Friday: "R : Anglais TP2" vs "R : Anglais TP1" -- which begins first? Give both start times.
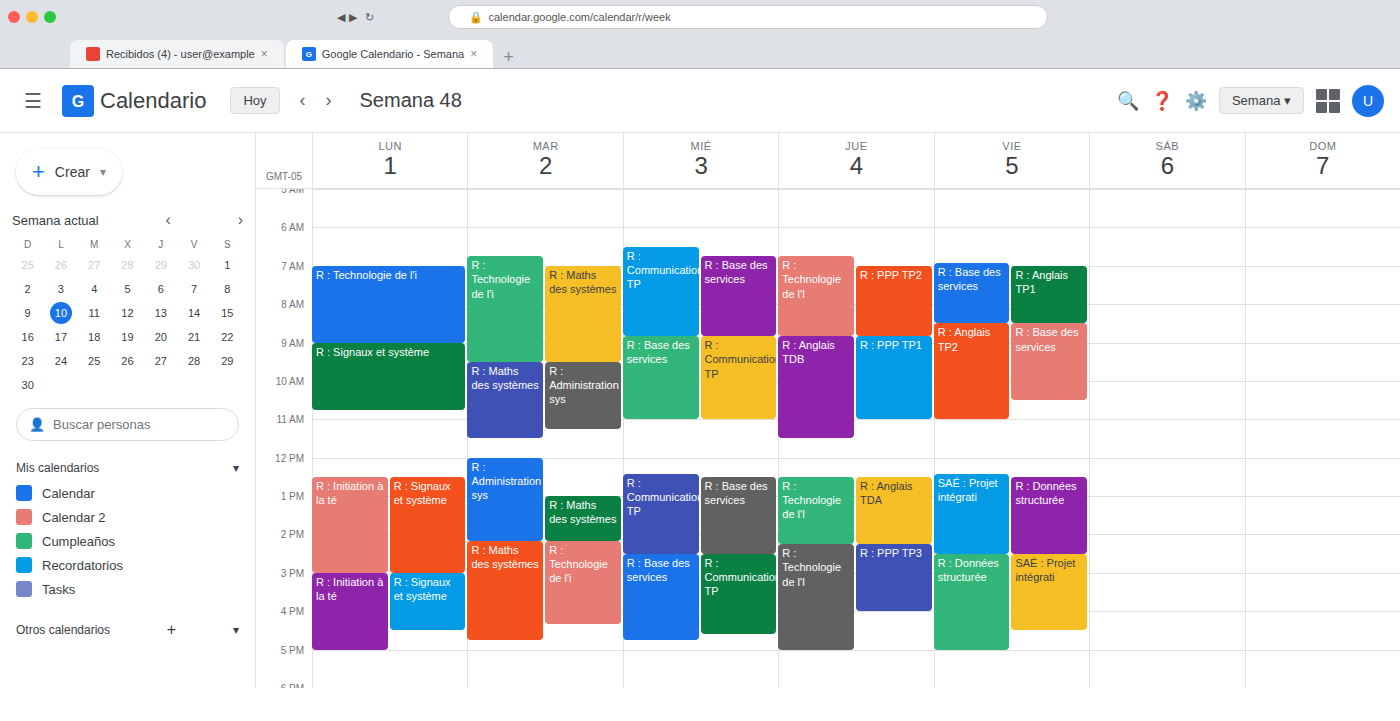
"R : Anglais TP1" 7:00 AM; "R : Anglais TP2" 8:30 AM.